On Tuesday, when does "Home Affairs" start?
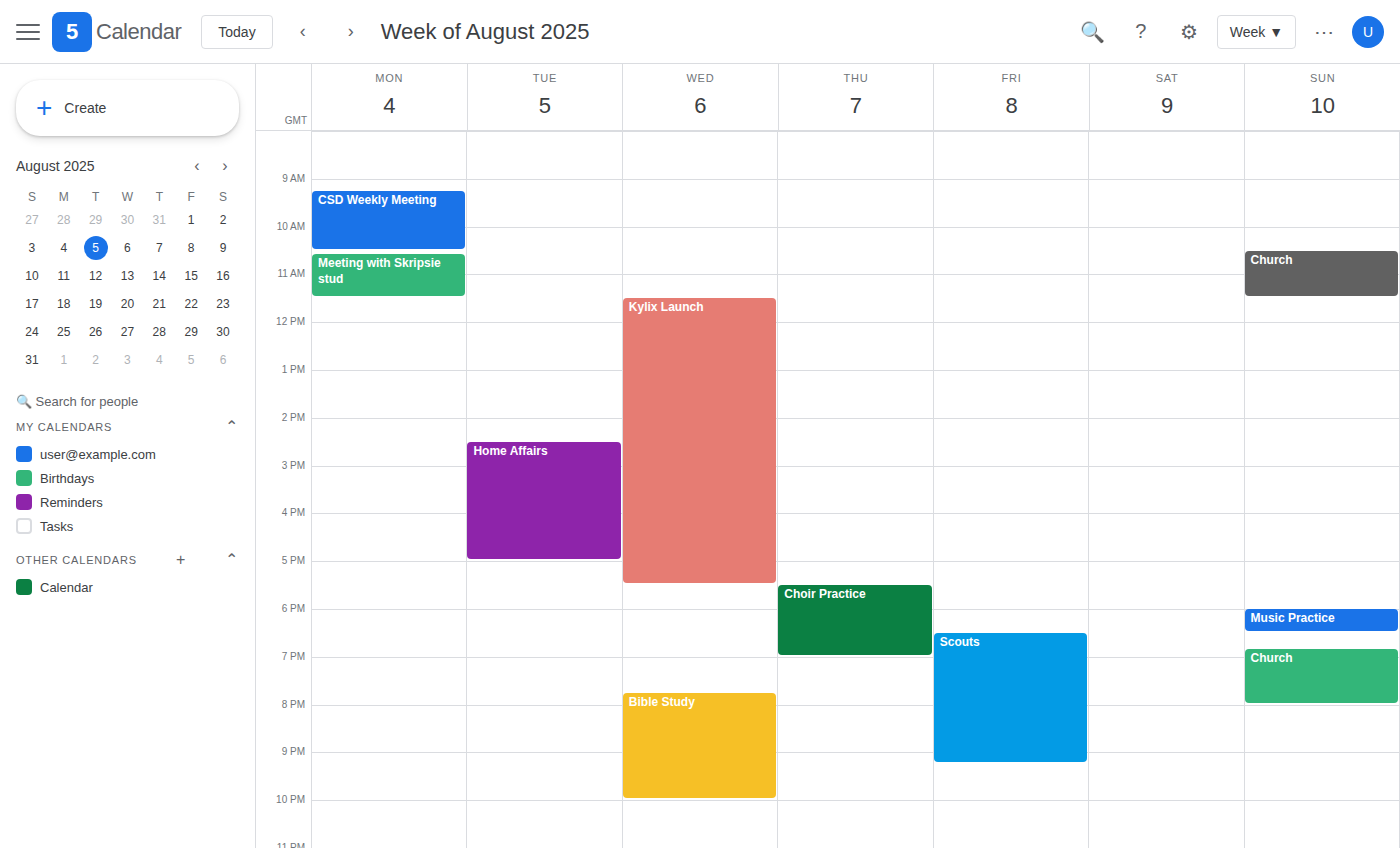
2:30 PM